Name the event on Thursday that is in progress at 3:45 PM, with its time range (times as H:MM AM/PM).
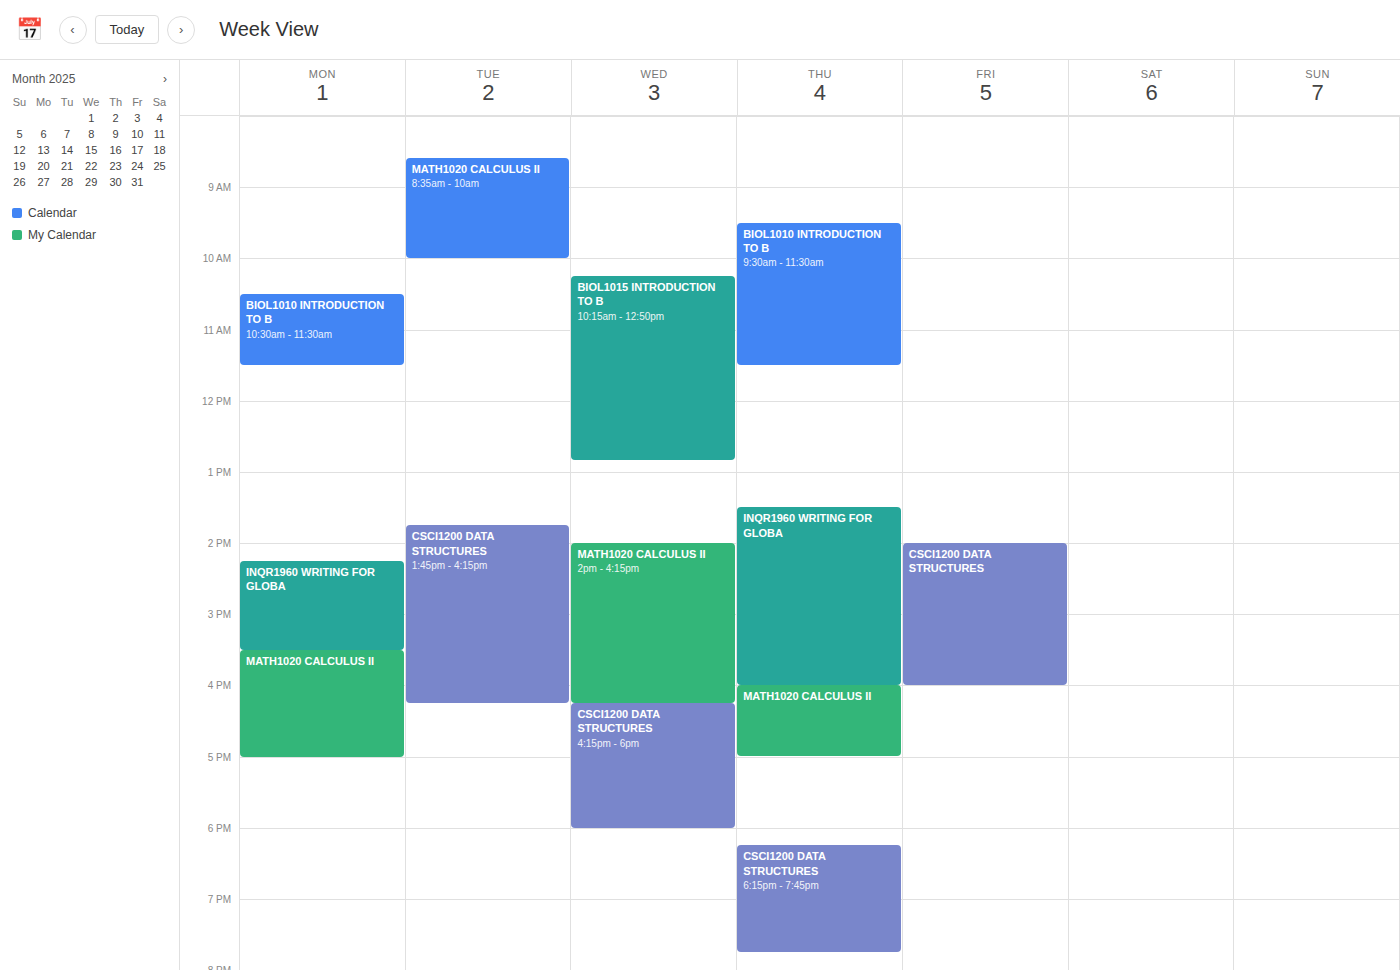
"INQR1960 WRITING FOR GLOBA", 1:30 PM to 4:00 PM